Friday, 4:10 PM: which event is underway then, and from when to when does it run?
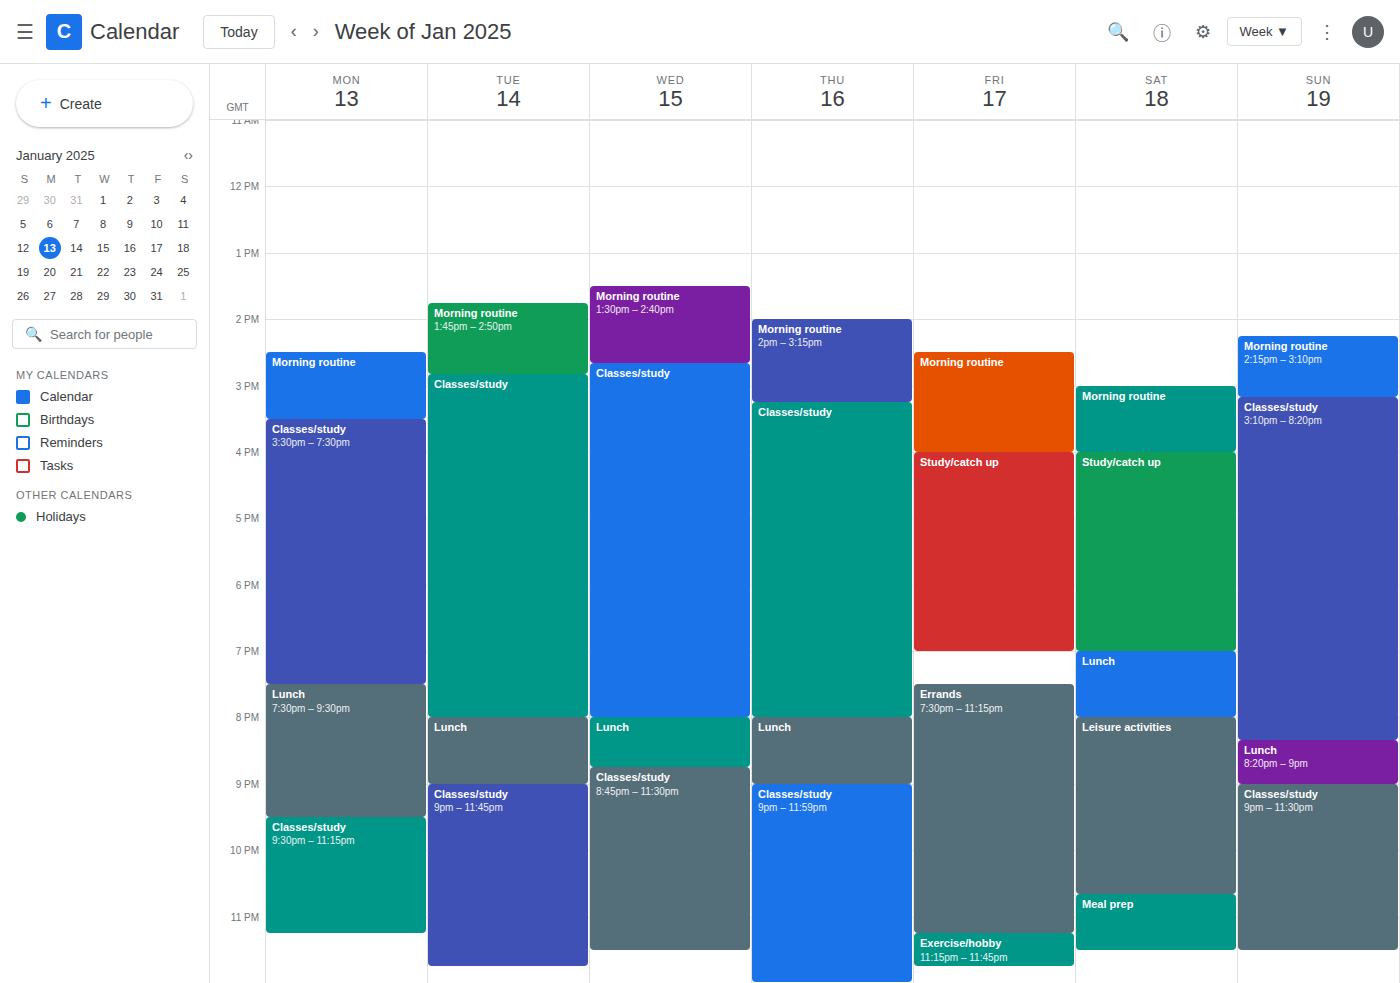
"Study/catch up", 4:00 PM to 7:00 PM